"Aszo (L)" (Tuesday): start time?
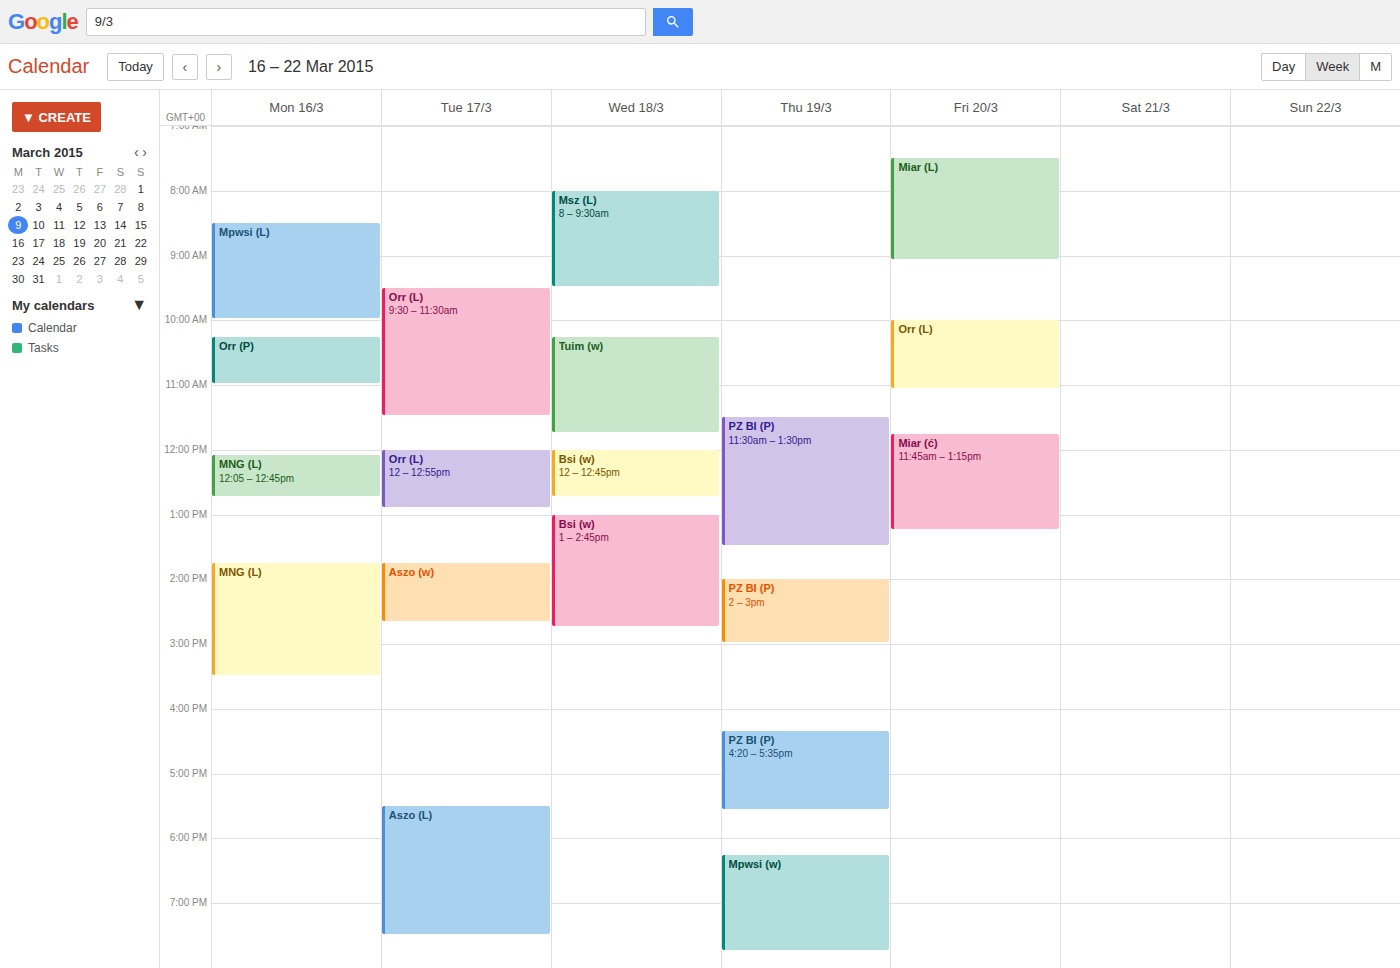
5:30 PM